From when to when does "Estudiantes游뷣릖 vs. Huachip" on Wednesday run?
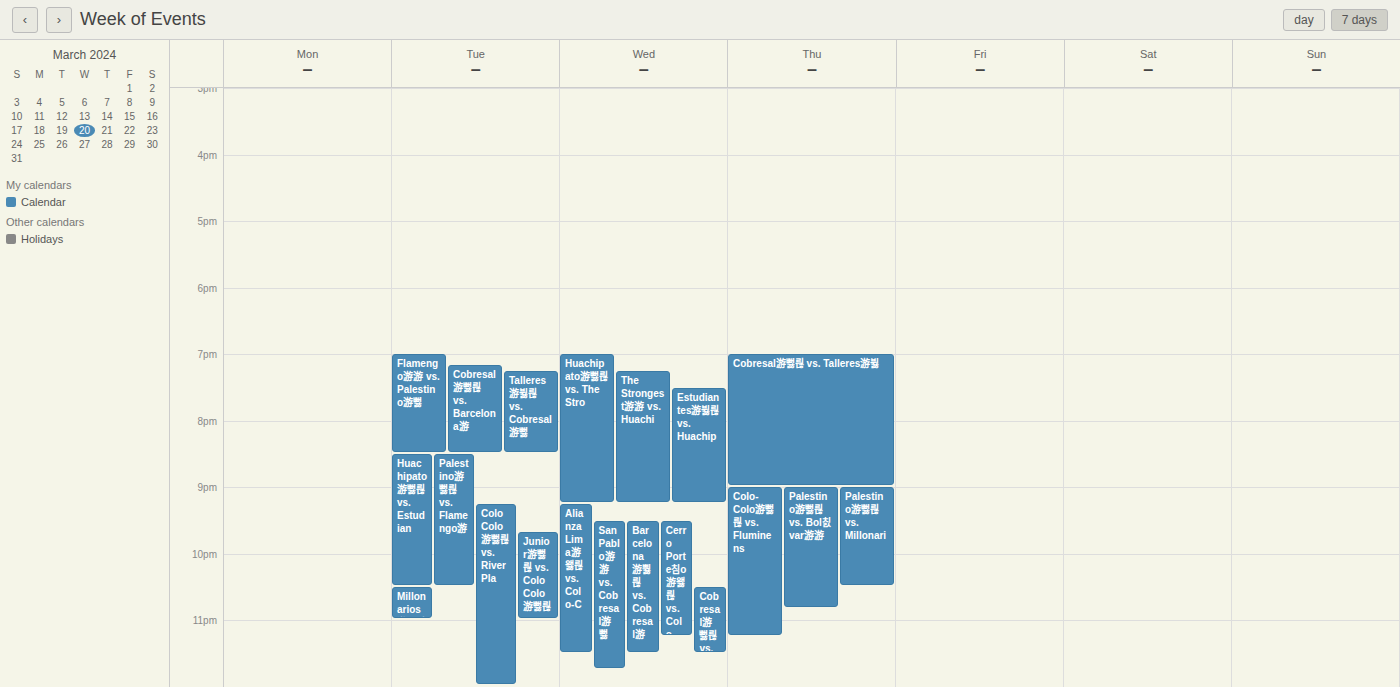
7:30 PM to 9:15 PM